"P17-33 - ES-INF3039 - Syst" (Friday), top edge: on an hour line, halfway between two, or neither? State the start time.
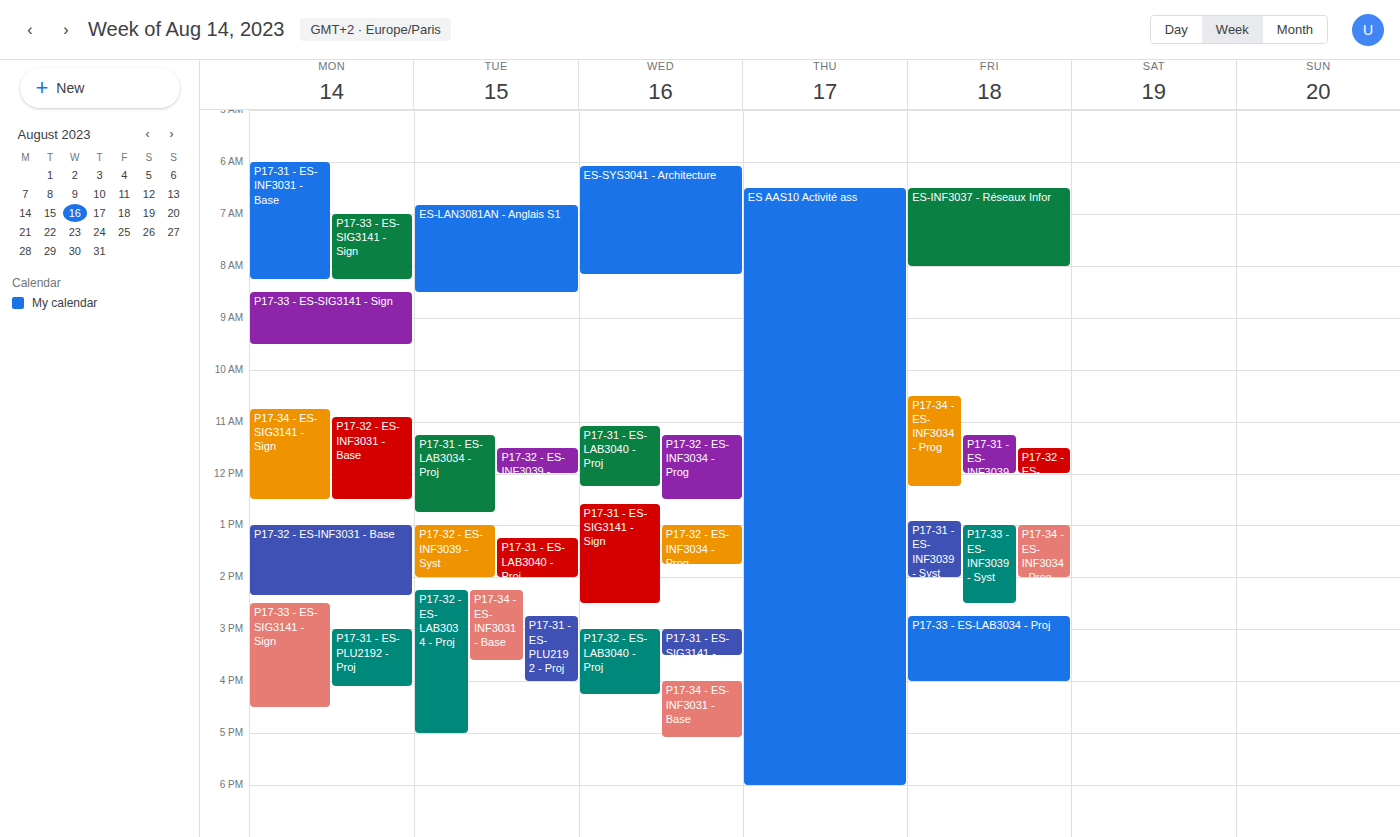
1:00 PM -- exactly on the 1 PM line.